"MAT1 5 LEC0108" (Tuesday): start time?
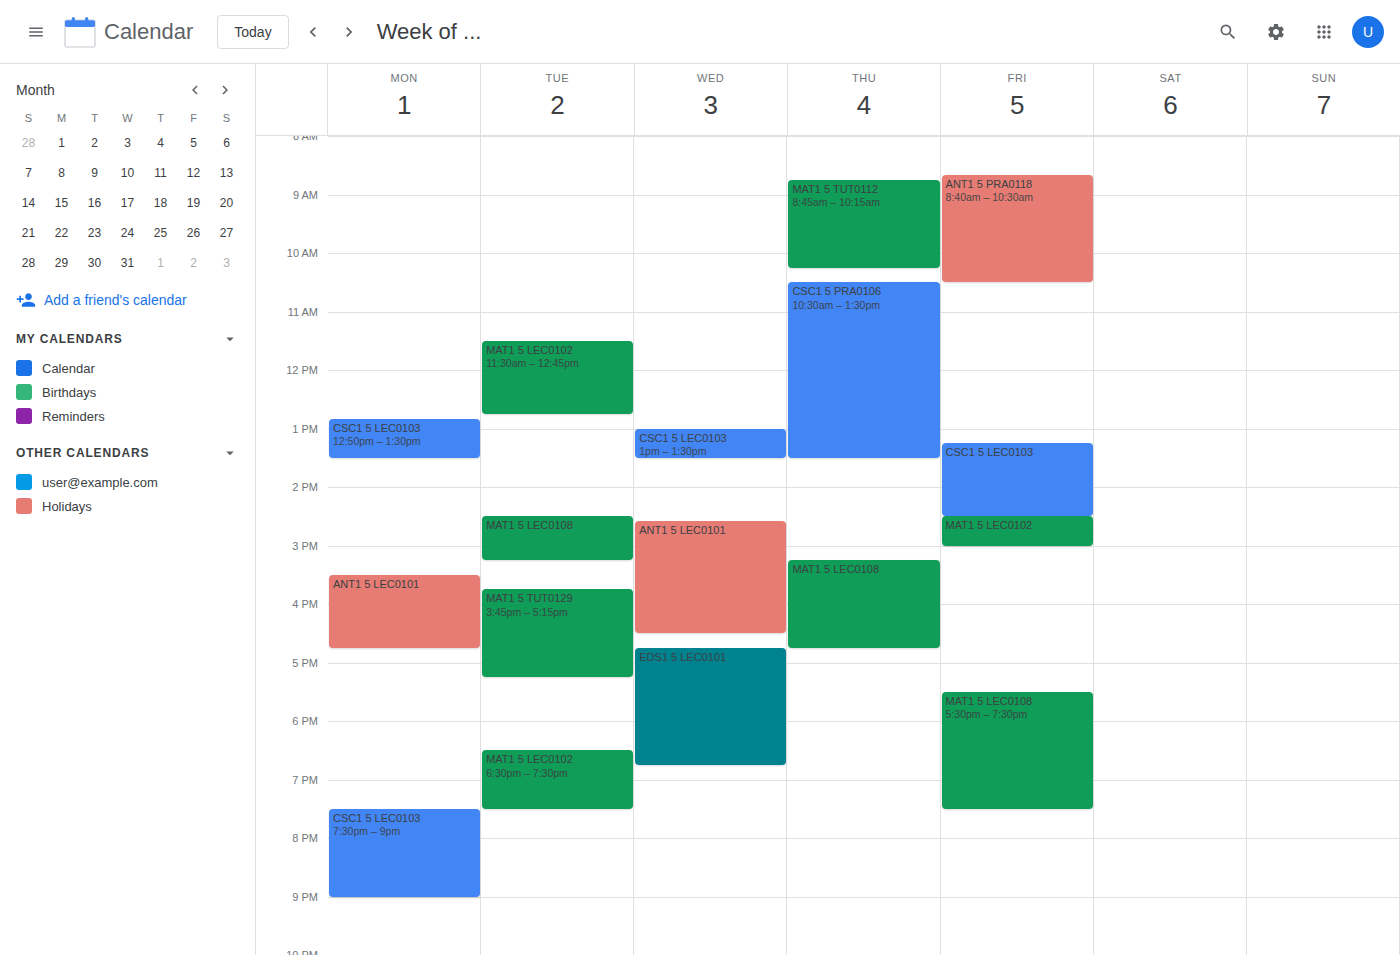
2:30 PM